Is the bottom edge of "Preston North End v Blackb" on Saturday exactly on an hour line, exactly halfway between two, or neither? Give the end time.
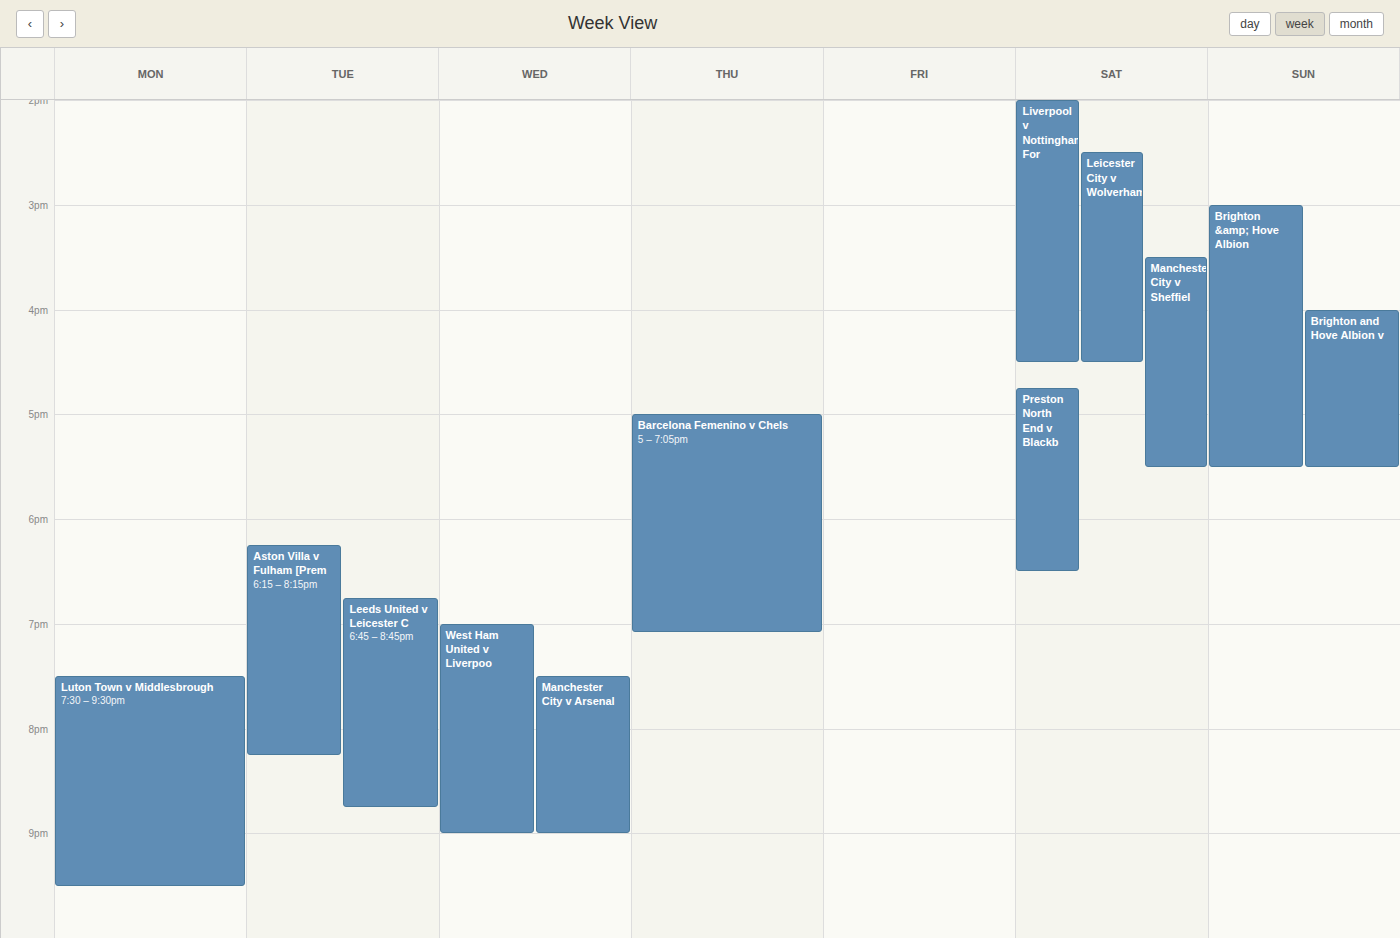
6:30 PM -- halfway between the 6 PM and 7 PM lines.